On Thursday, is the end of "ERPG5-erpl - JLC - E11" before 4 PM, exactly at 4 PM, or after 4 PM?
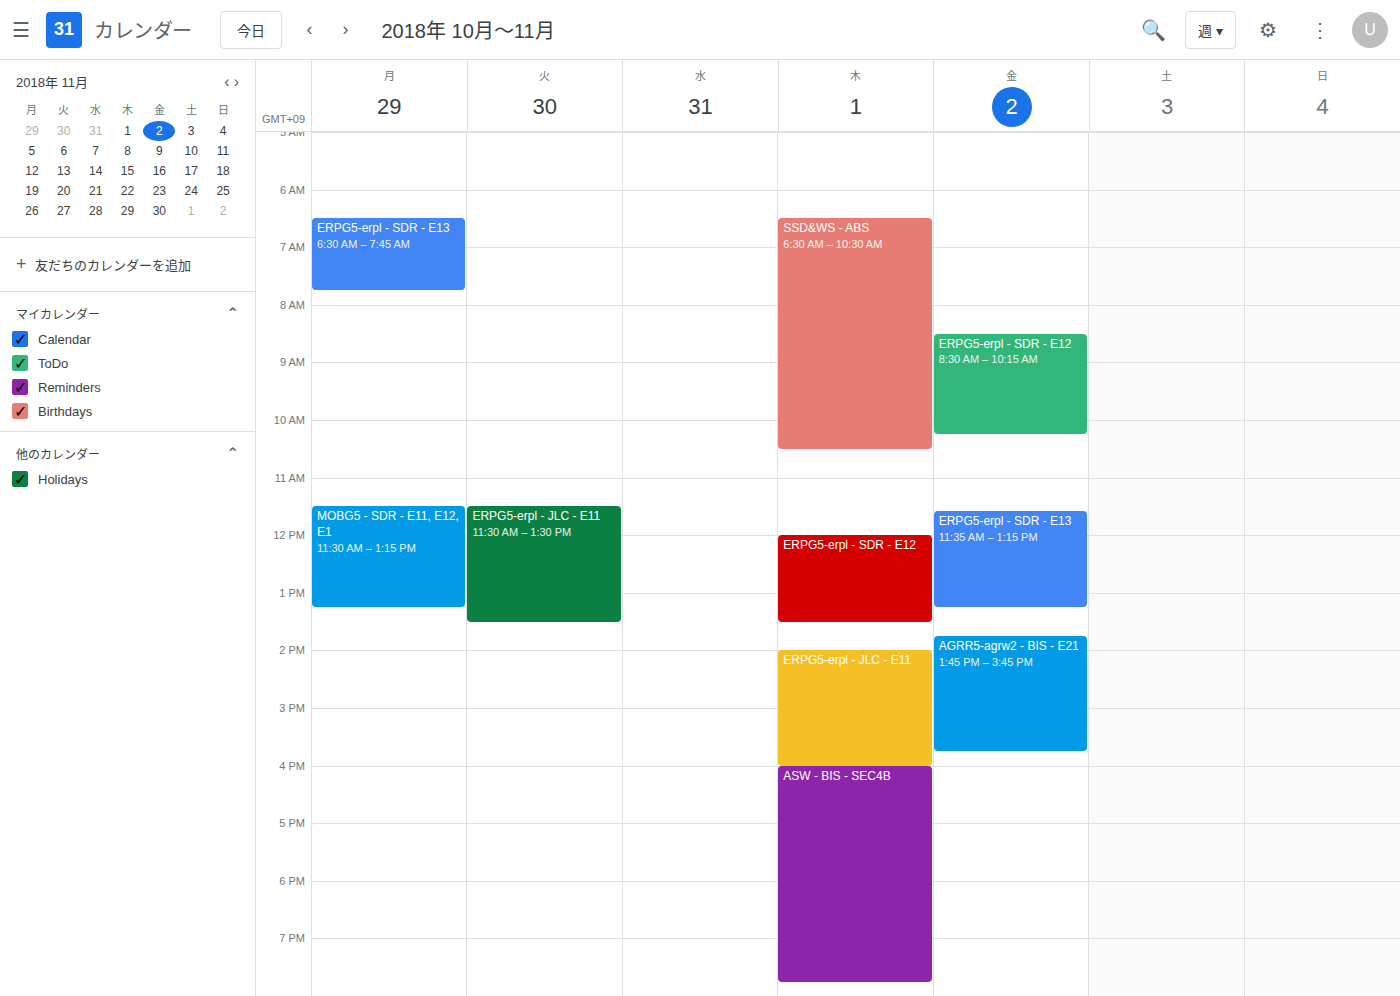
4:00 PM -- exactly at 4 PM, on the 4 PM line.